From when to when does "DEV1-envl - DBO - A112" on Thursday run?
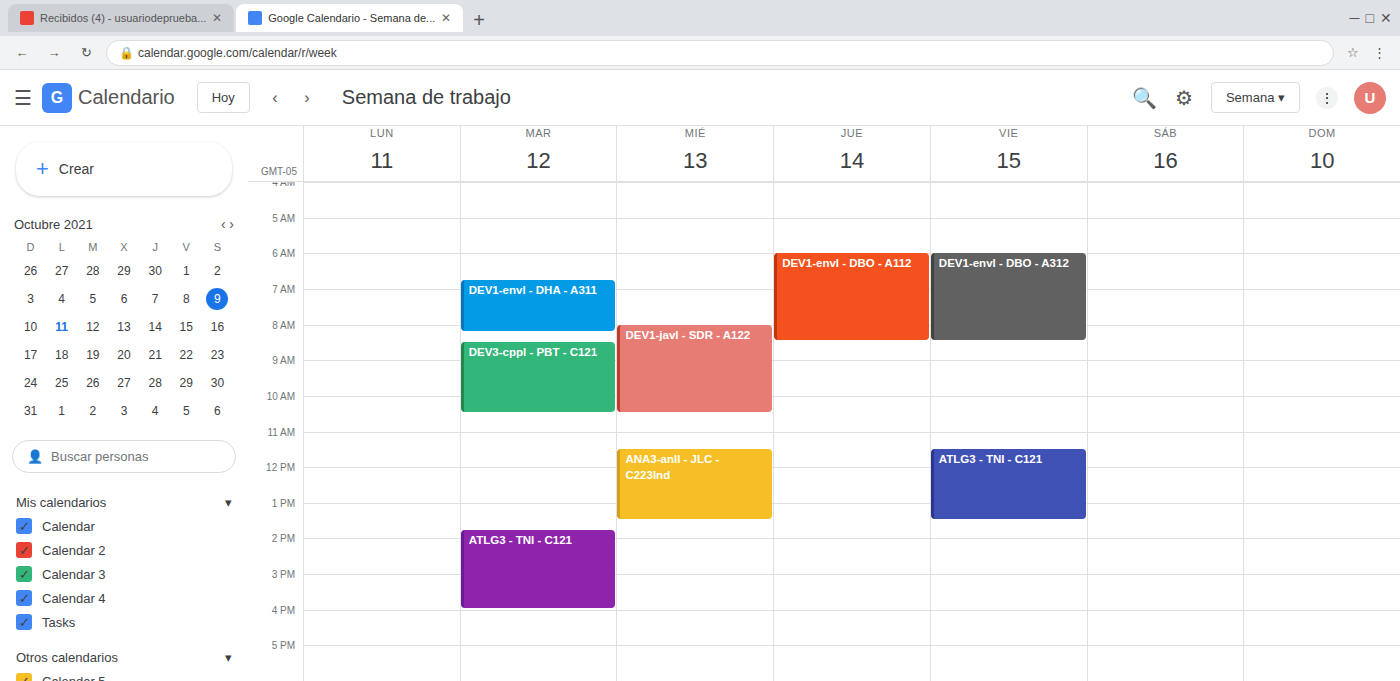
6:00 AM to 8:30 AM